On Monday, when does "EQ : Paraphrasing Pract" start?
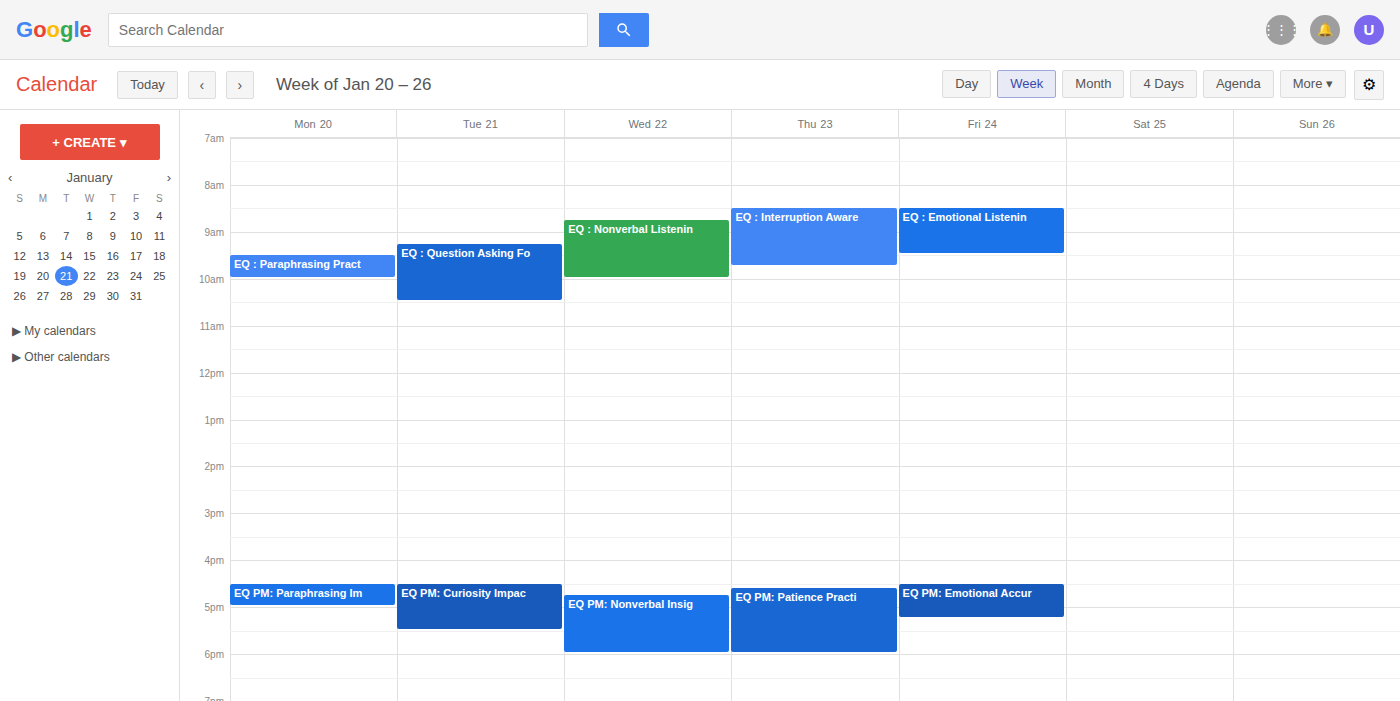
9:30 AM